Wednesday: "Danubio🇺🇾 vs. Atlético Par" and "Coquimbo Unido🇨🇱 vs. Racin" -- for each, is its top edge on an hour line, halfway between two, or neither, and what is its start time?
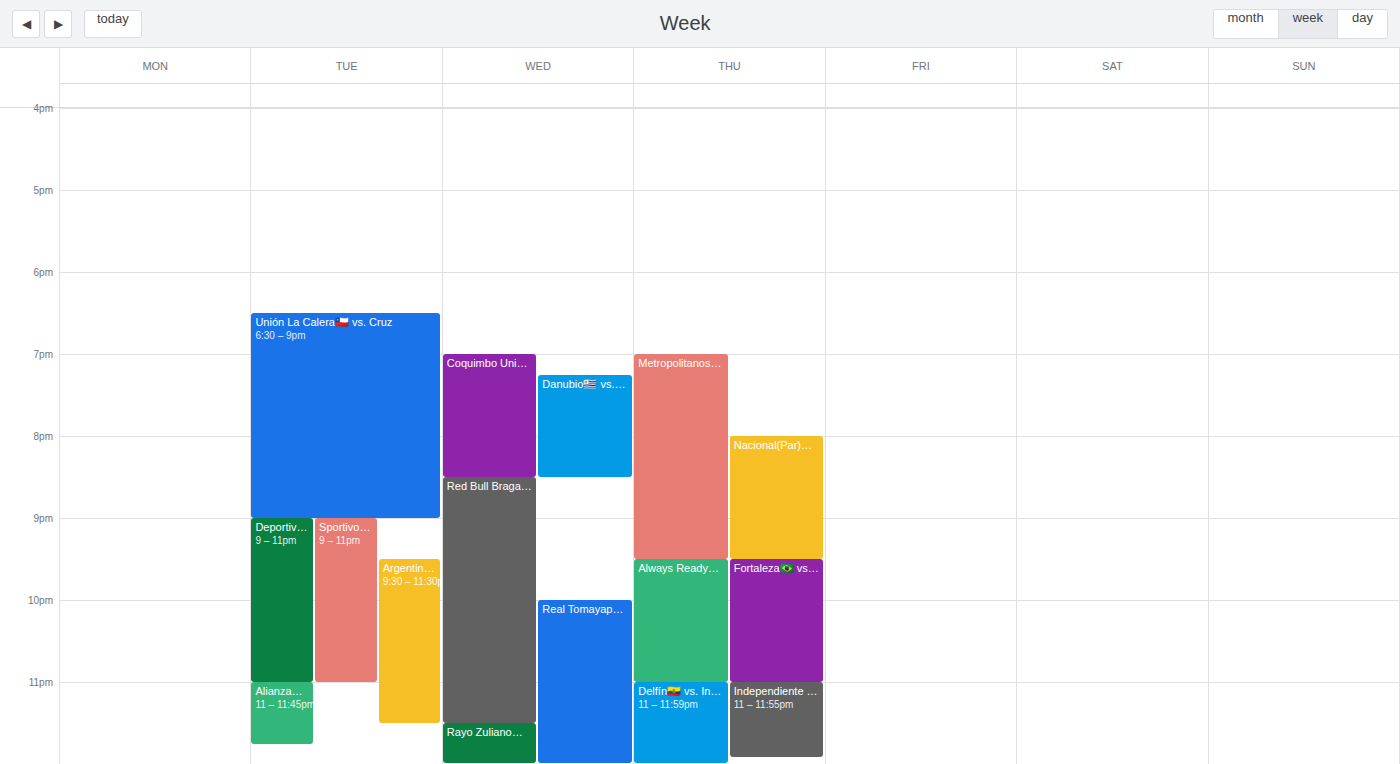
"Danubio🇺🇾 vs. Atlético Par": 7:15 PM, neither: a quarter of the way from the 7 PM line to the 8 PM line. "Coquimbo Unido🇨🇱 vs. Racin": 7:00 PM, exactly on the 7 PM line.